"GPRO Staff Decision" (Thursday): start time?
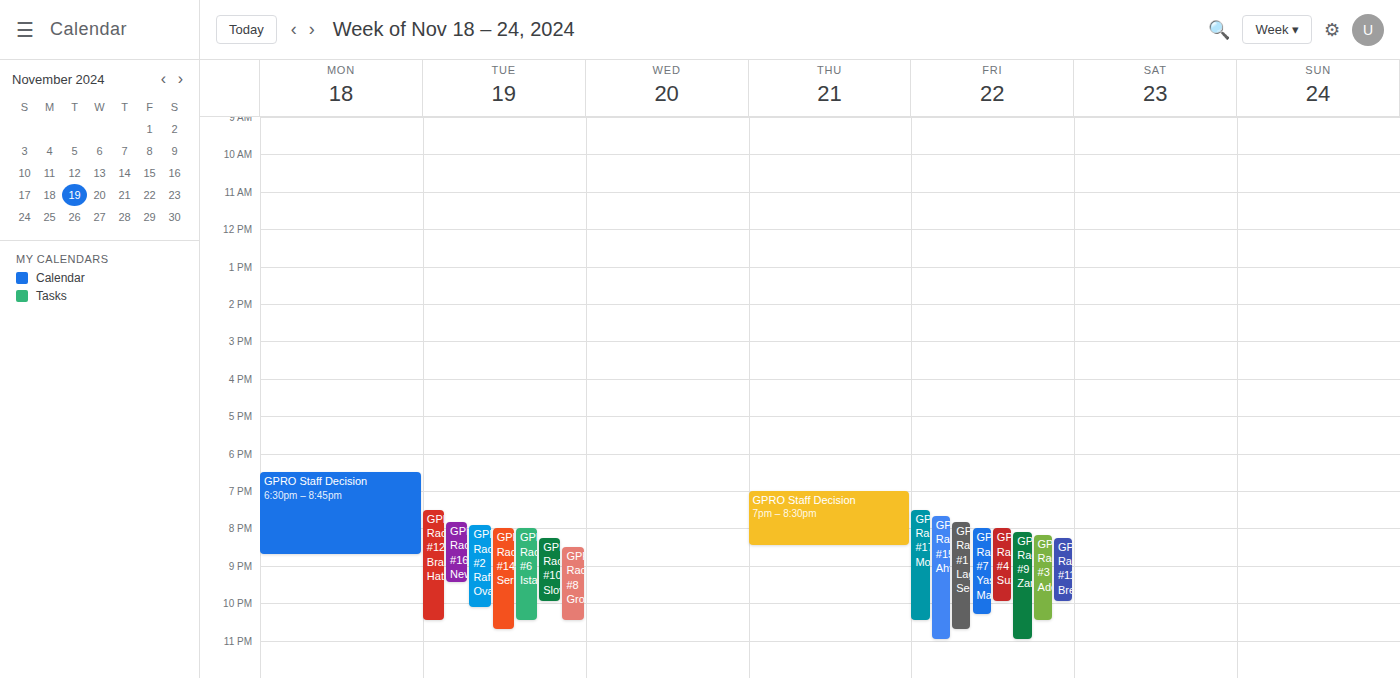
7:00 PM